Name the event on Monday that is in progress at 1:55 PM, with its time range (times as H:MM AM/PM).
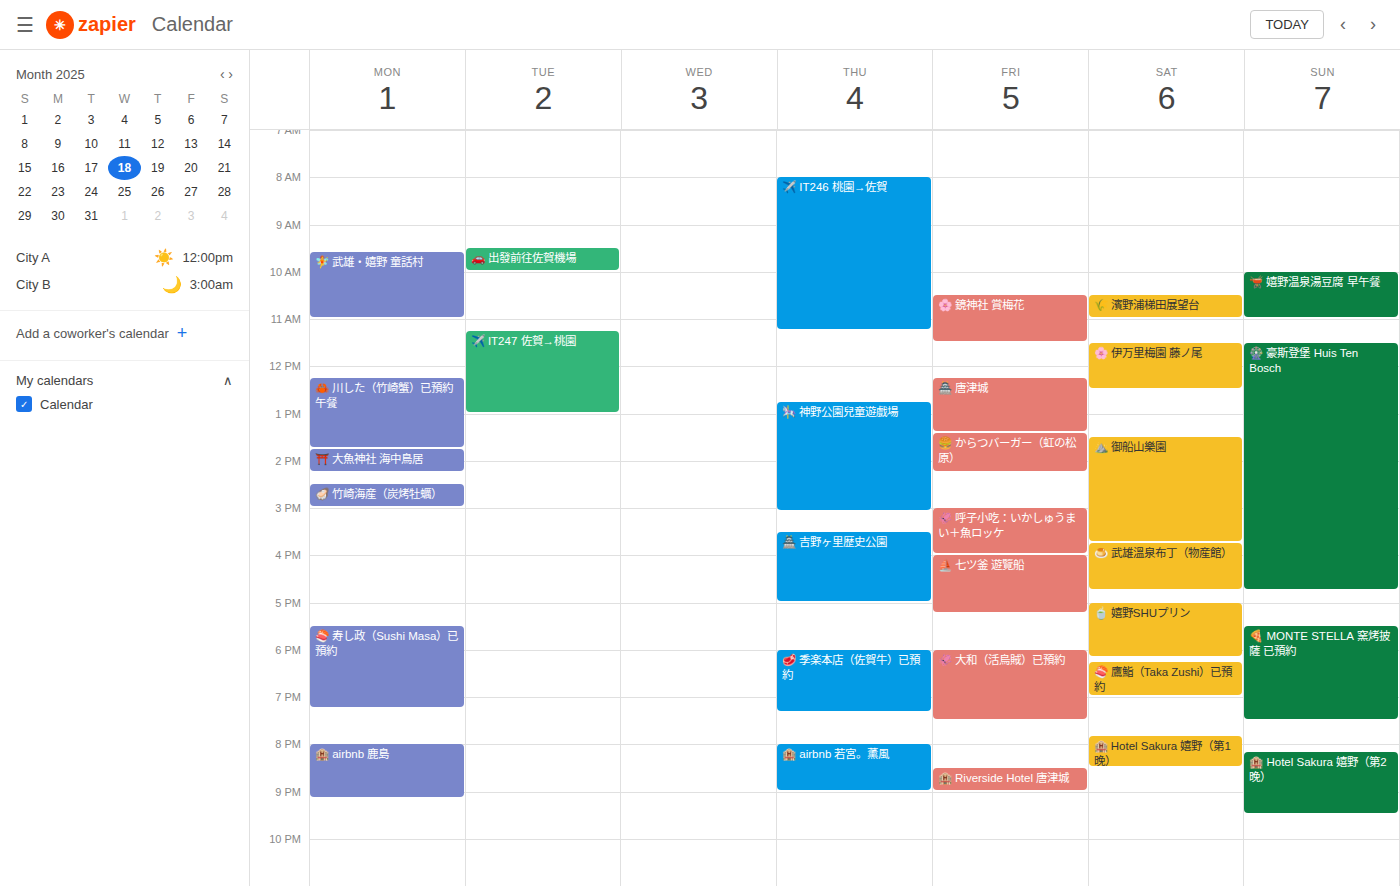
"⛩️ 大魚神社 海中鳥居", 1:45 PM to 2:15 PM